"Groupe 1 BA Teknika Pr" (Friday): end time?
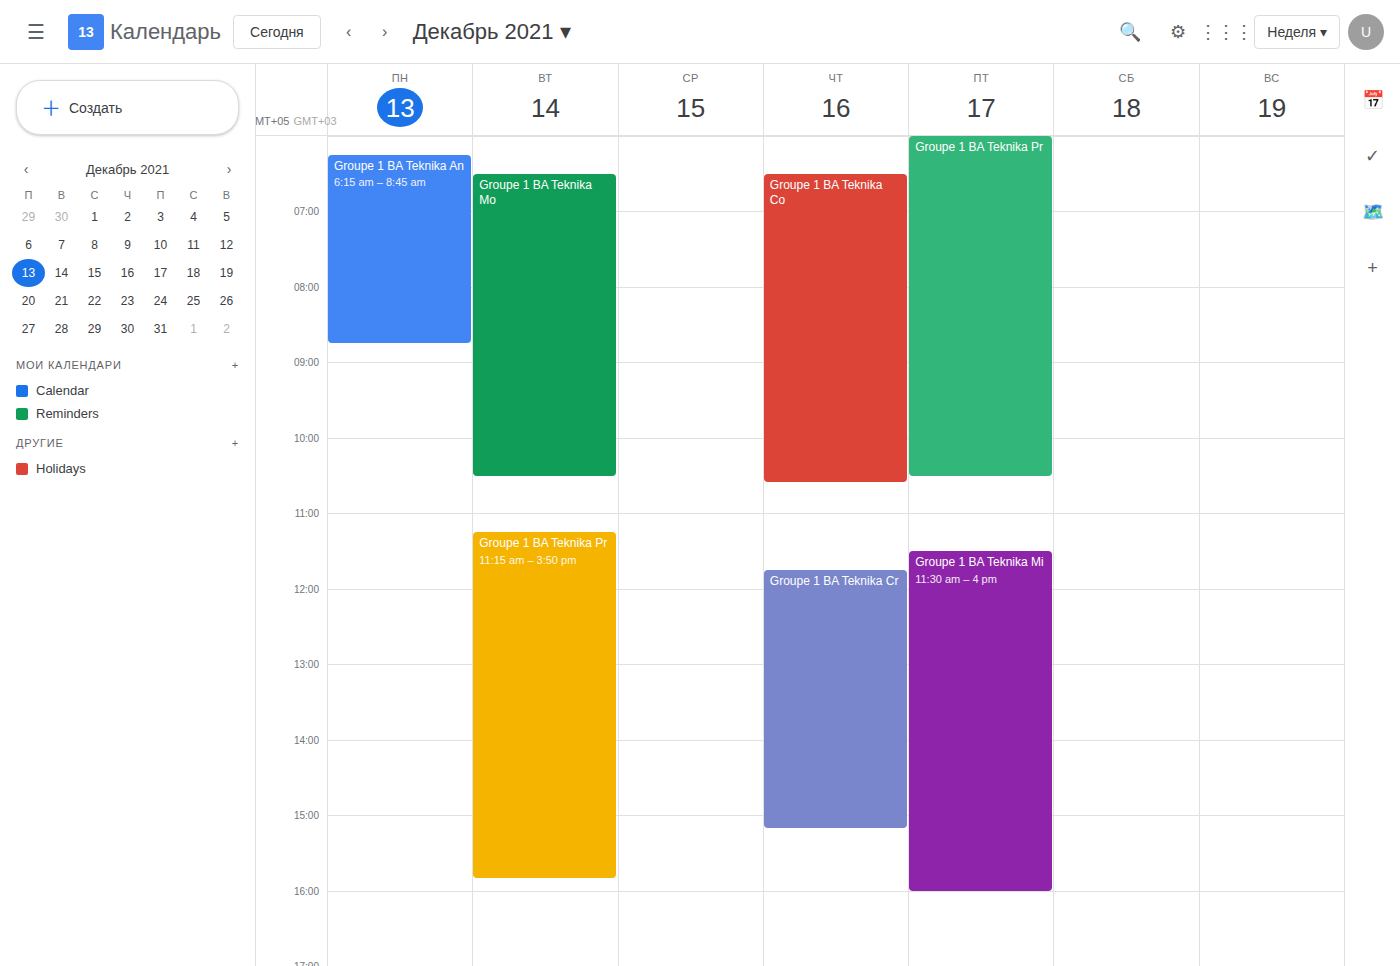
10:30 AM